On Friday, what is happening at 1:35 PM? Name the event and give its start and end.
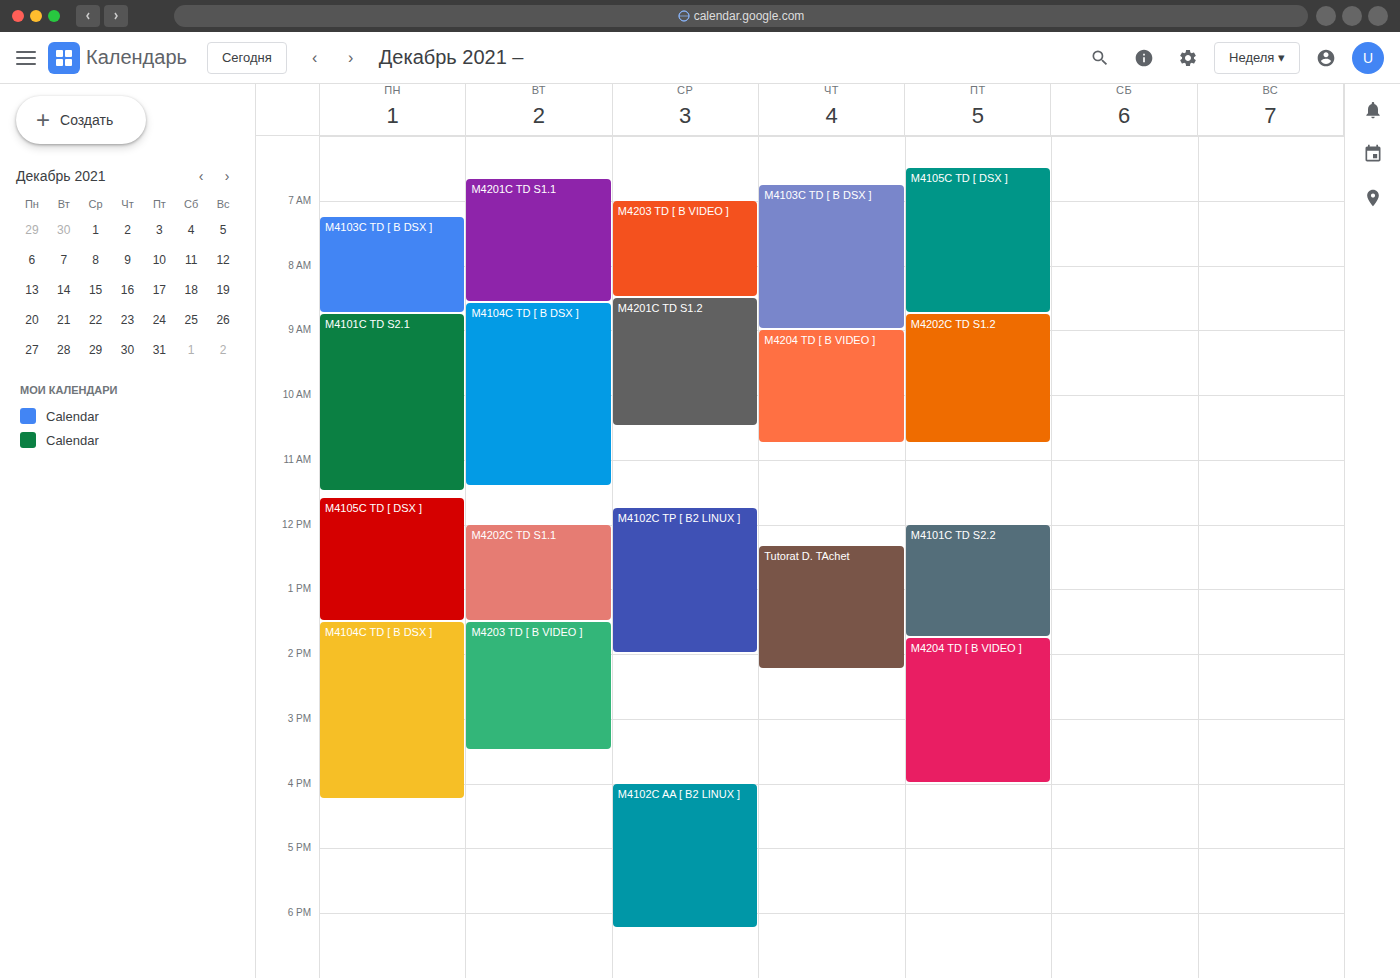
"M4101C TD S2.2", 12:00 PM to 1:45 PM